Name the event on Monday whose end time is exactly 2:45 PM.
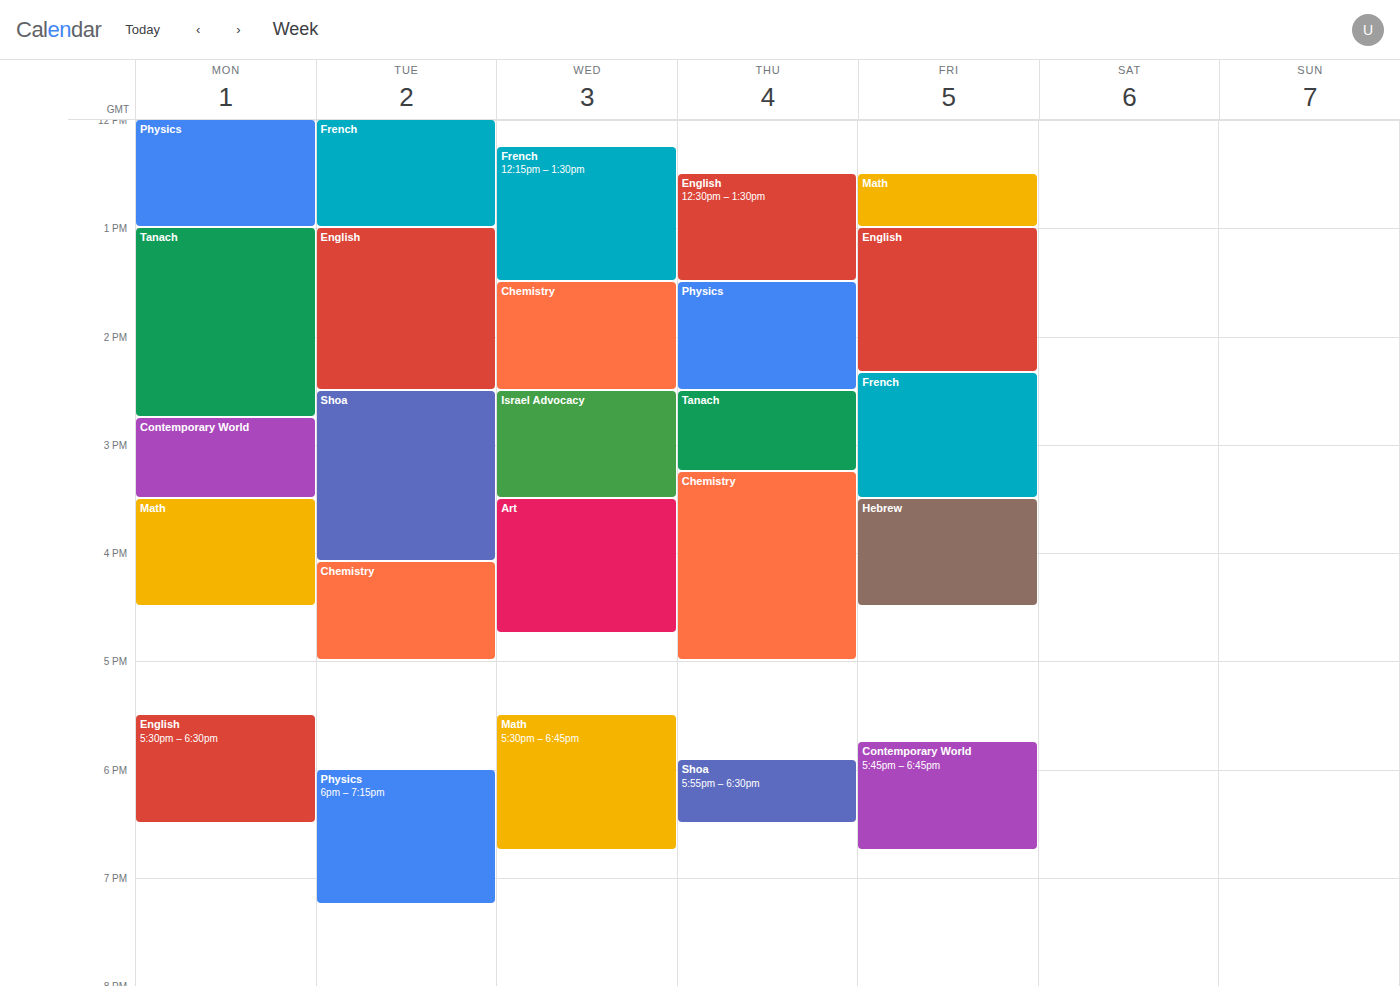
"Tanach"